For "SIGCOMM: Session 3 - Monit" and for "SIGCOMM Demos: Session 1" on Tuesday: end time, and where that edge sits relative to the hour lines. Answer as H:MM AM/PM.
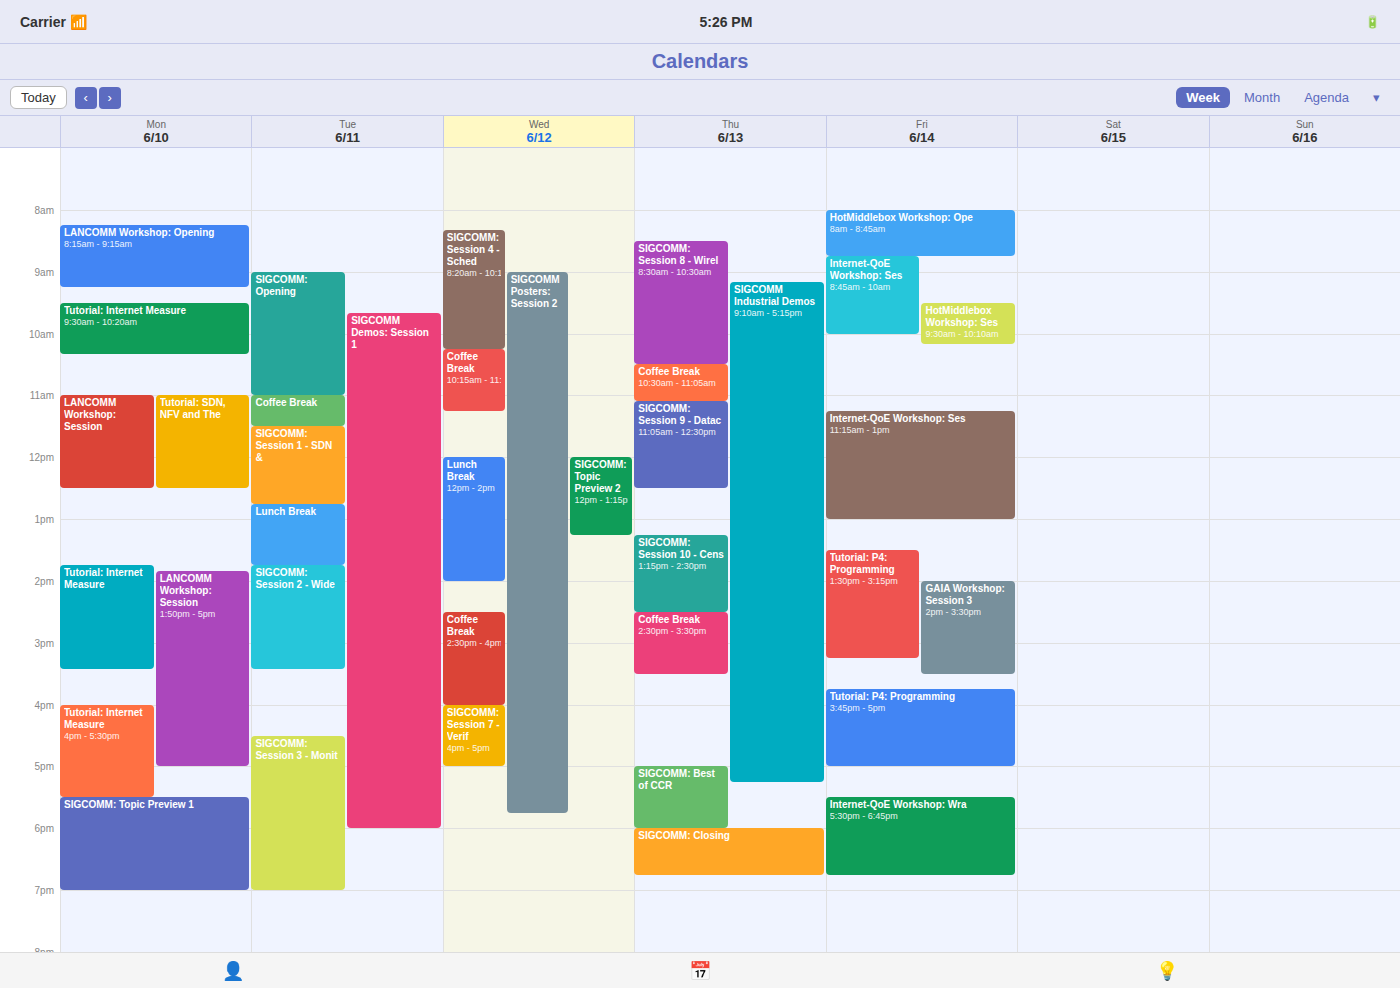
"SIGCOMM: Session 3 - Monit": 7:00 PM, exactly on the 7 PM line. "SIGCOMM Demos: Session 1": 6:00 PM, exactly on the 6 PM line.